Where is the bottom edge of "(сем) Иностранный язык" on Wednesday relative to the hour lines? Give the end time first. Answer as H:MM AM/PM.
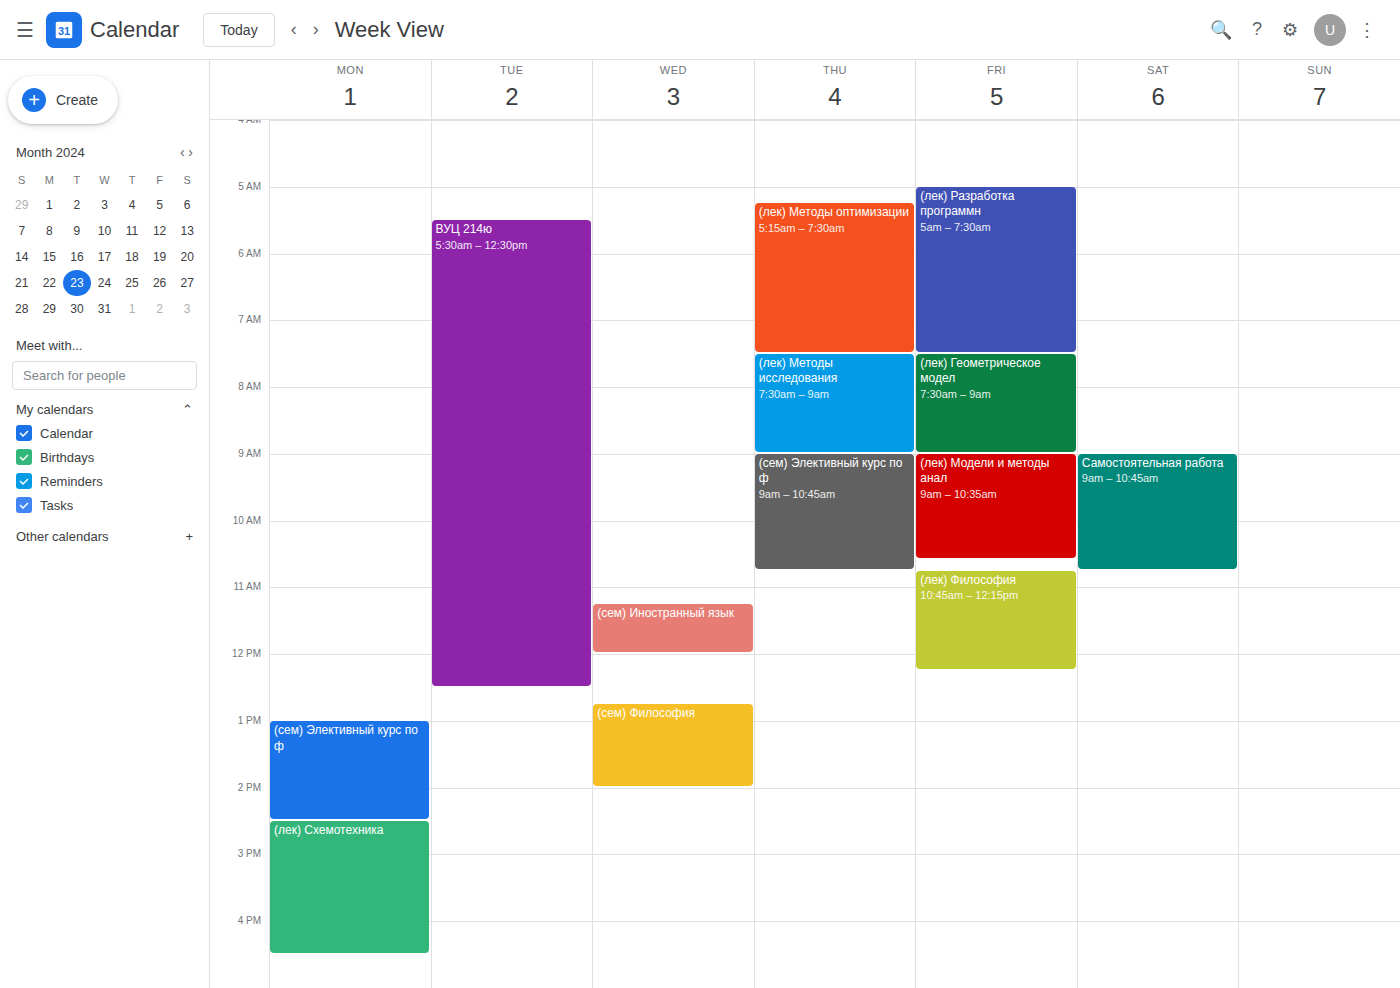
12:00 PM -- exactly on the 12 PM line.